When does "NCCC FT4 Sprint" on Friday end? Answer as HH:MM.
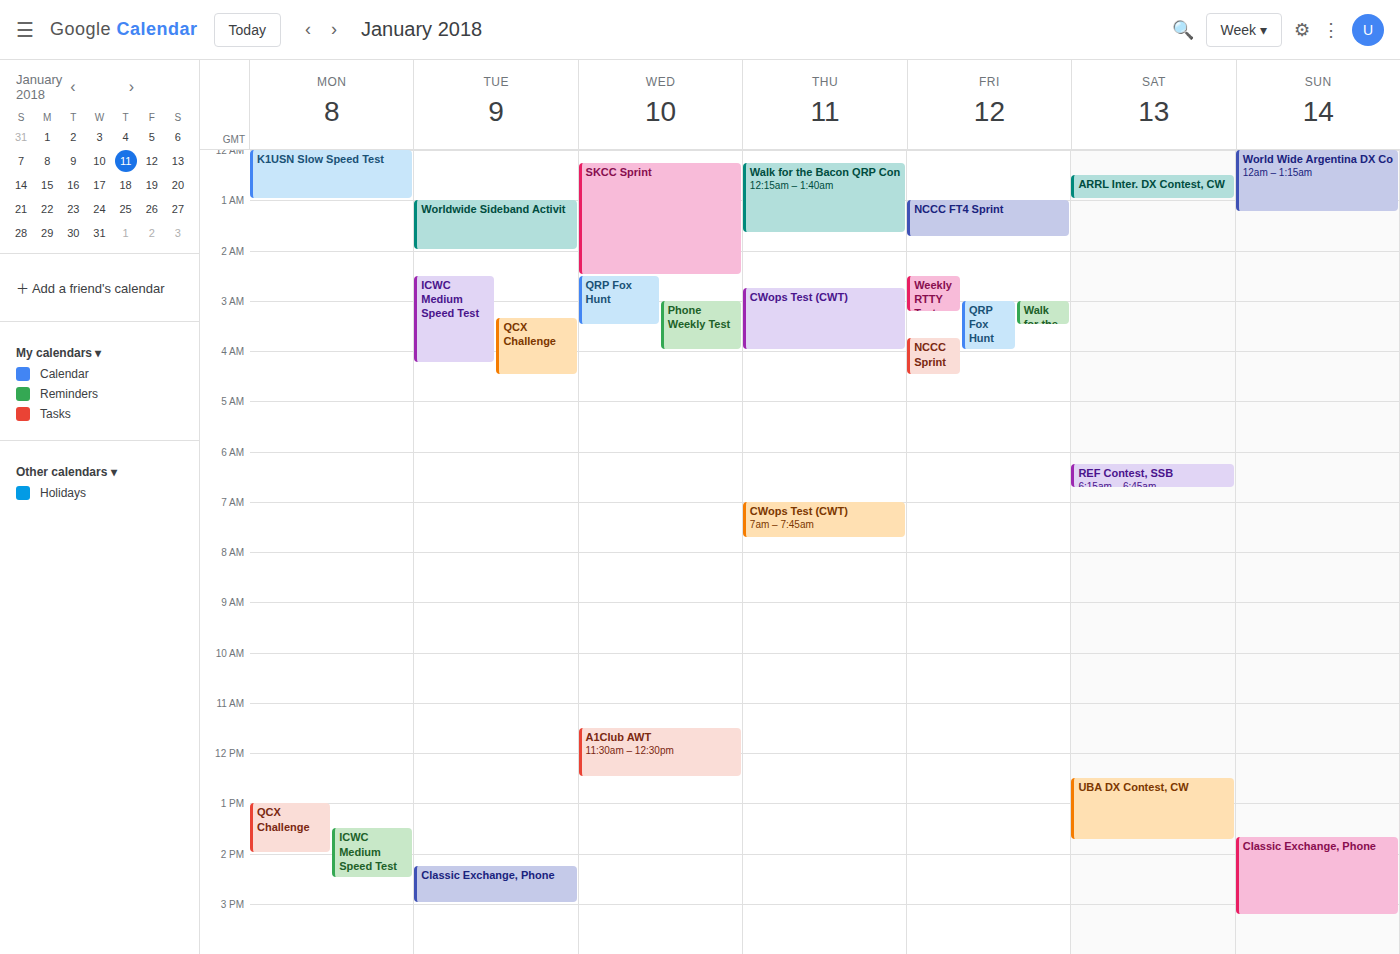
01:45